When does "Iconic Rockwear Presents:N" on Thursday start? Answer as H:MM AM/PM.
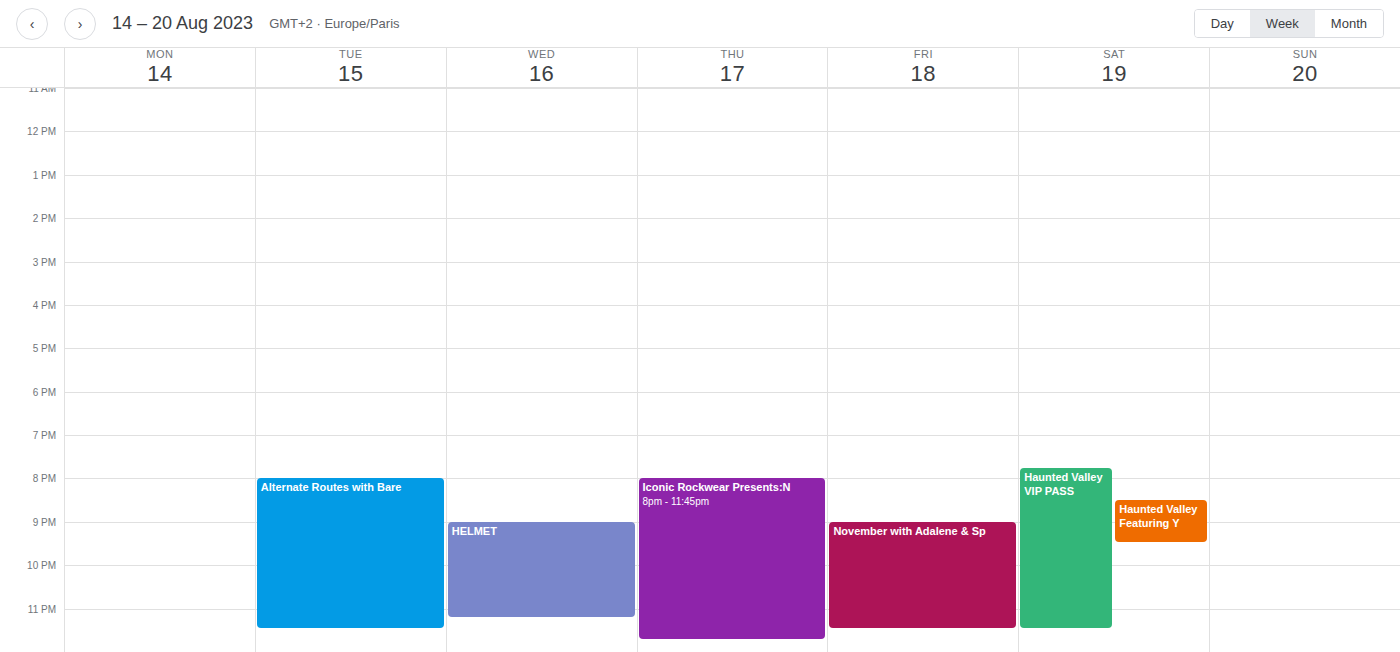
8:00 PM